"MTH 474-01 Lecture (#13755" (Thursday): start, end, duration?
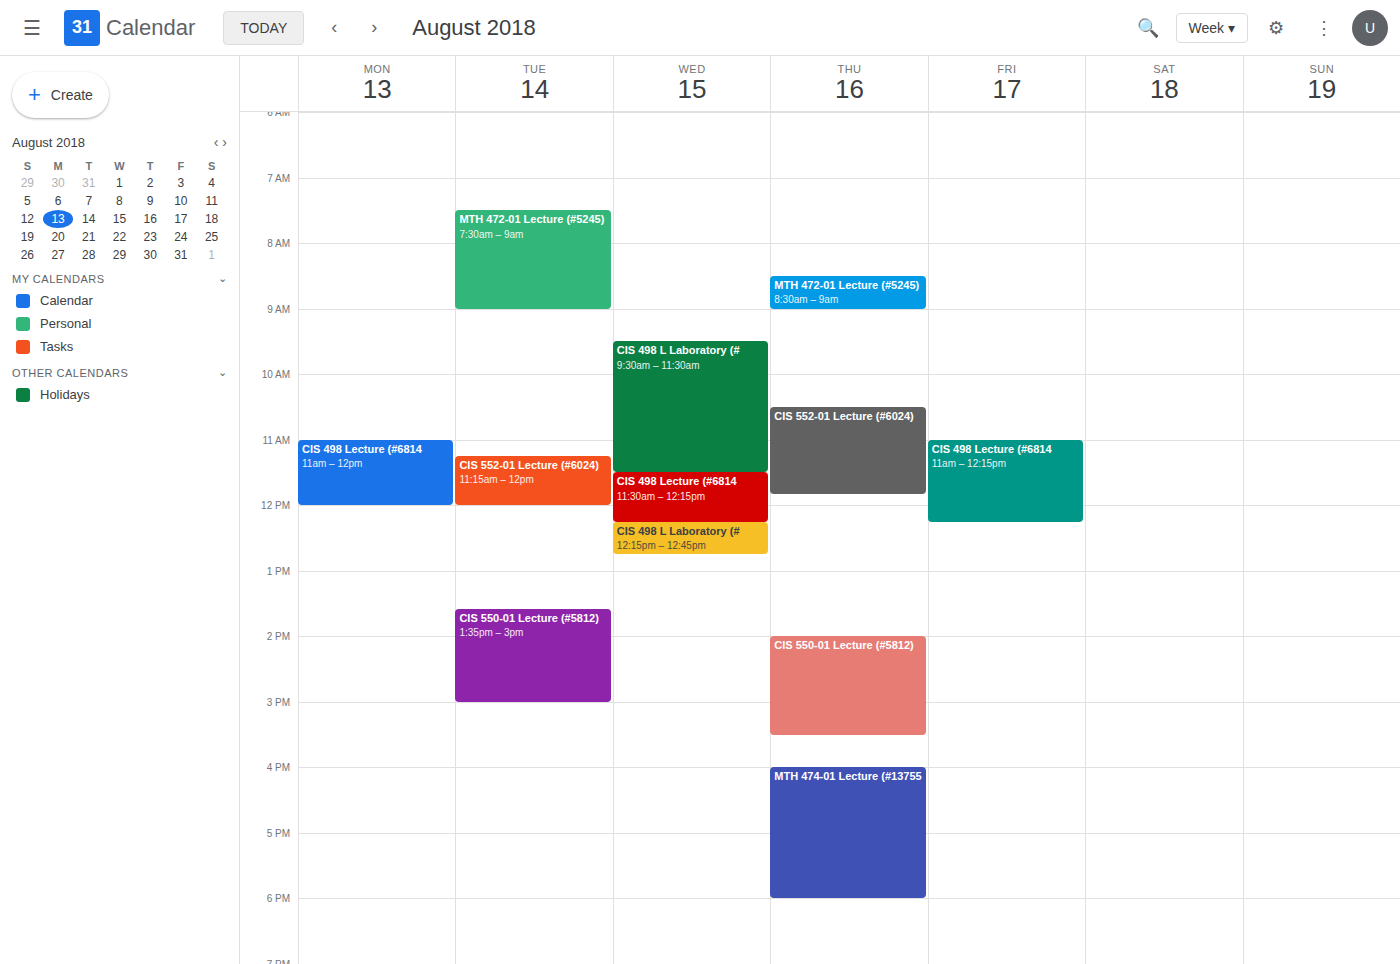
16:00 to 18:00, 2 hours